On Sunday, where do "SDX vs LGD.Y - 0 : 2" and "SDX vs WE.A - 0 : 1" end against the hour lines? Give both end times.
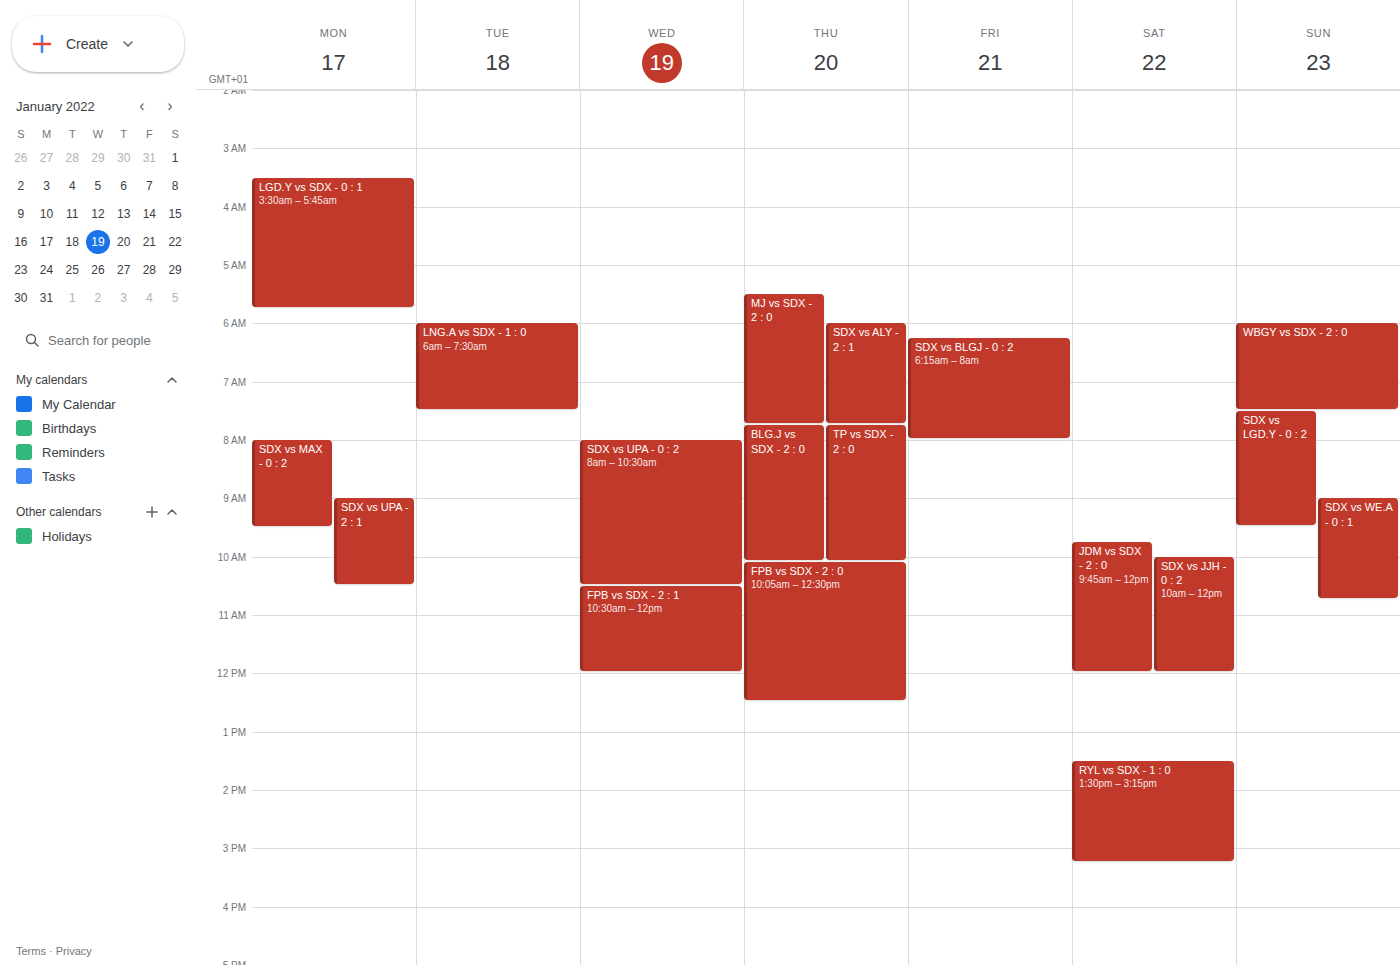
"SDX vs LGD.Y - 0 : 2": 9:30 AM, halfway between the 9 AM and 10 AM lines. "SDX vs WE.A - 0 : 1": 10:45 AM, neither: three quarters of the way from the 10 AM line to the 11 AM line.